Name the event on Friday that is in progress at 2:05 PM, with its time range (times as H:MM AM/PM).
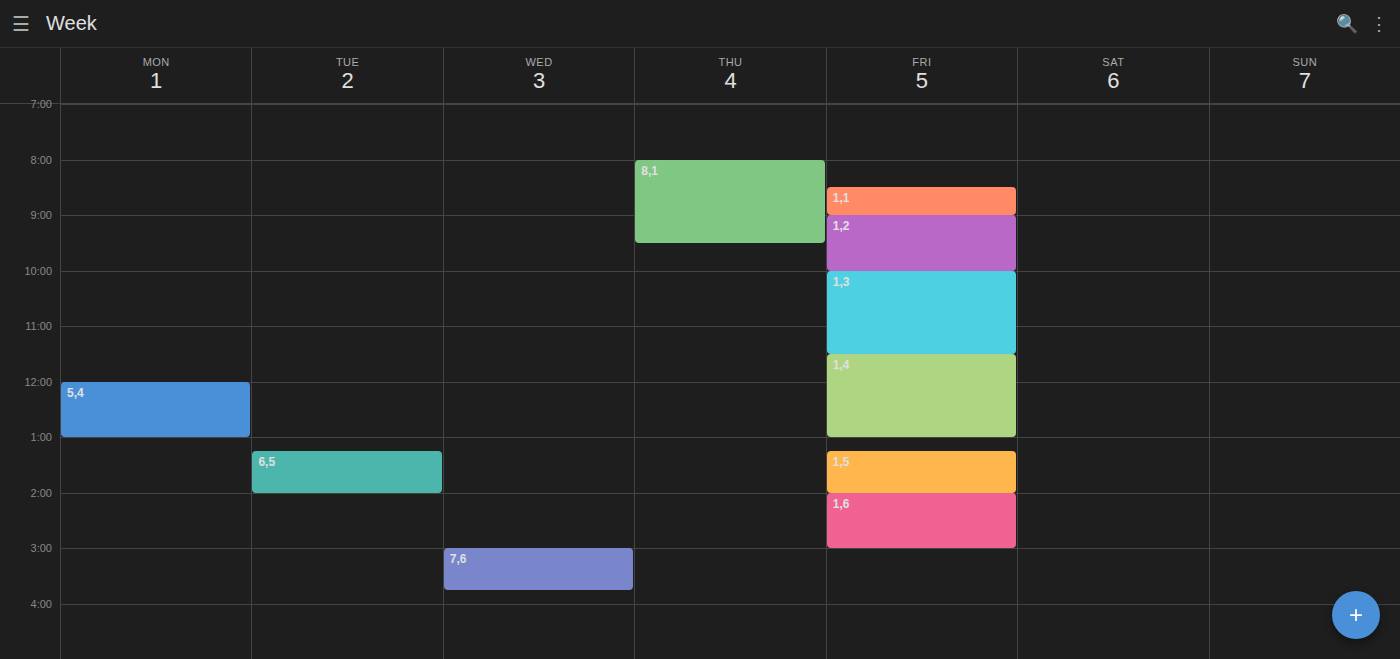
"1,6", 2:00 PM to 3:00 PM